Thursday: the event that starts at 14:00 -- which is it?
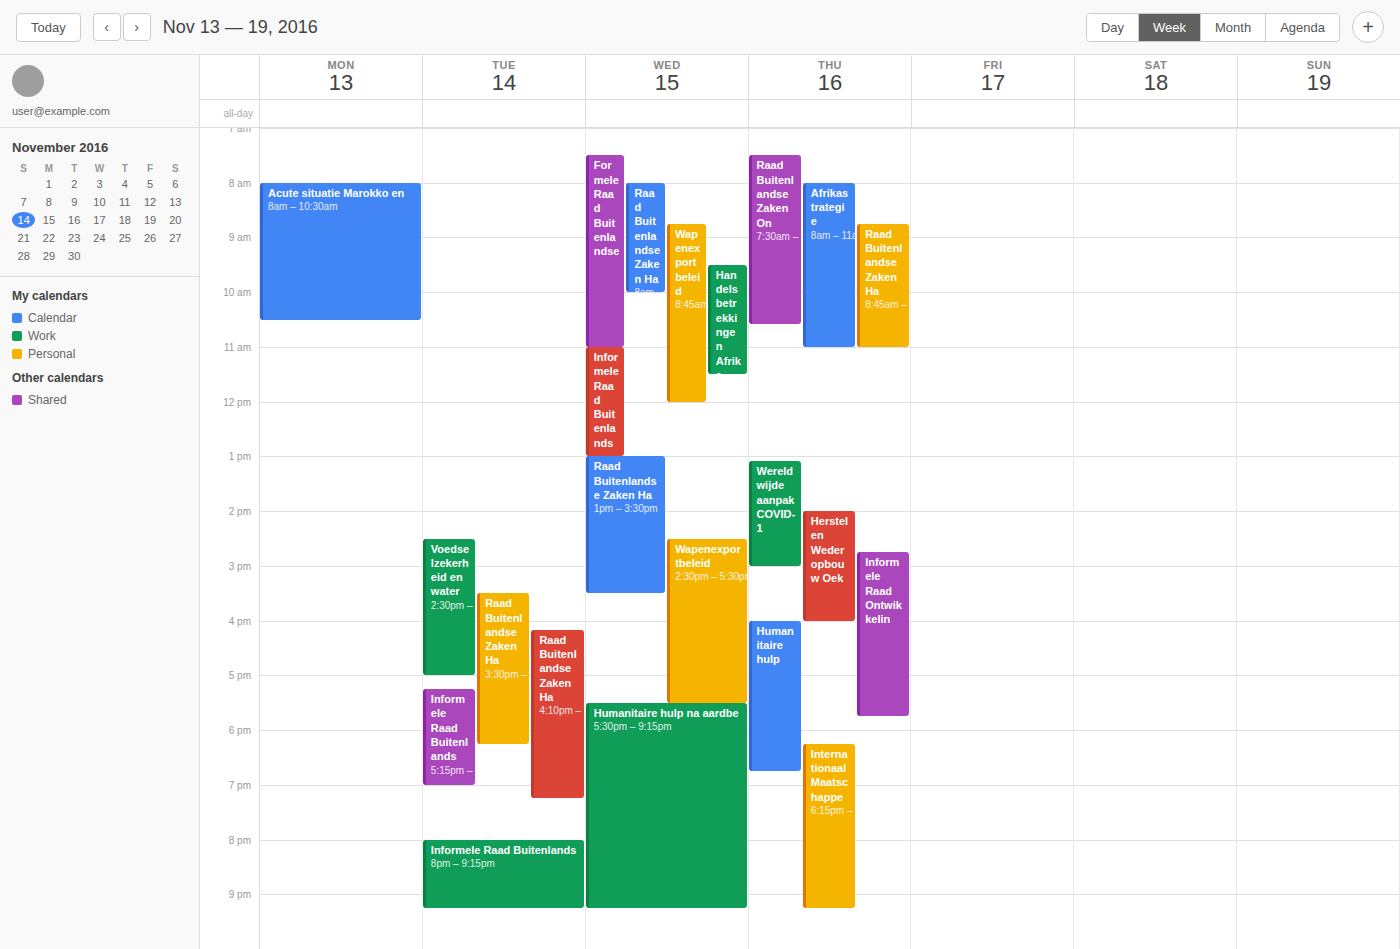
"Herstel en Wederopbouw Oek"